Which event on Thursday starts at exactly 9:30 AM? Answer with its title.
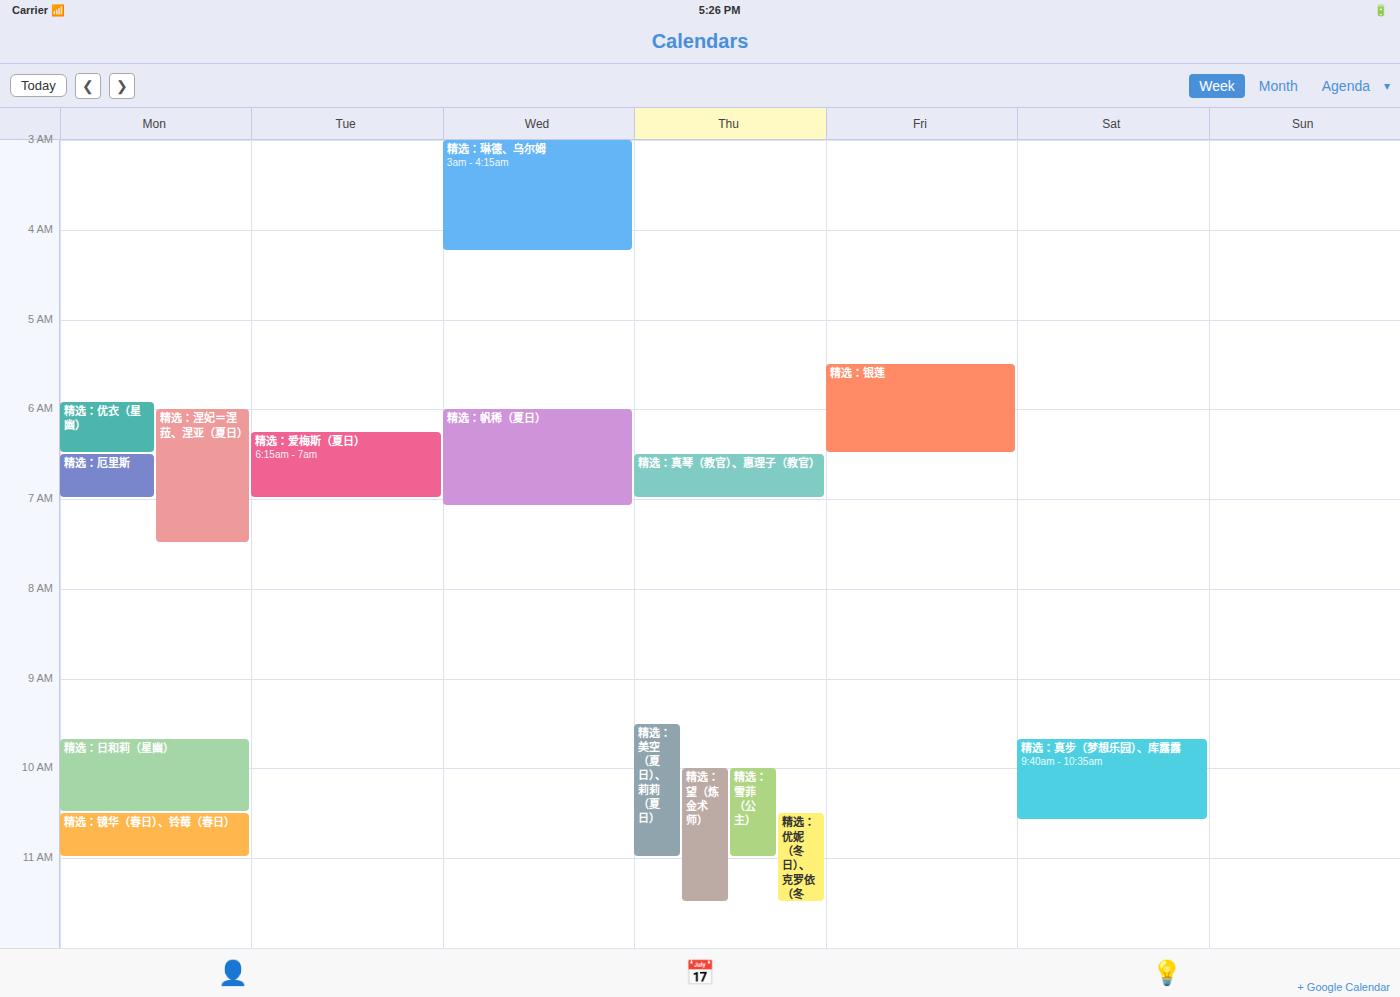
"精选：美空（夏日）、莉莉（夏日）"